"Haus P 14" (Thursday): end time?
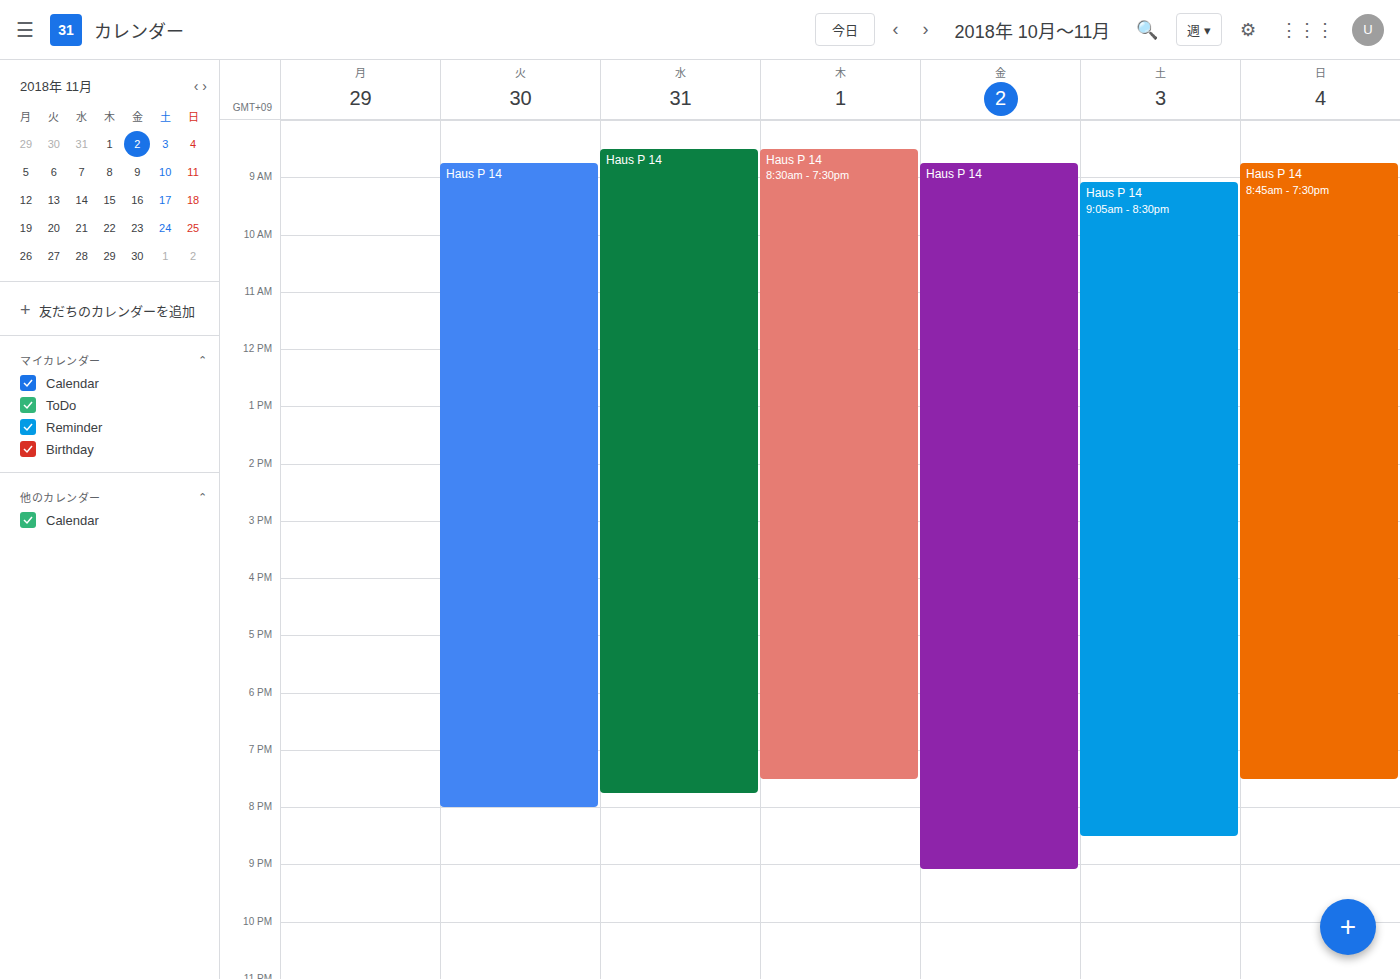
7:30 PM